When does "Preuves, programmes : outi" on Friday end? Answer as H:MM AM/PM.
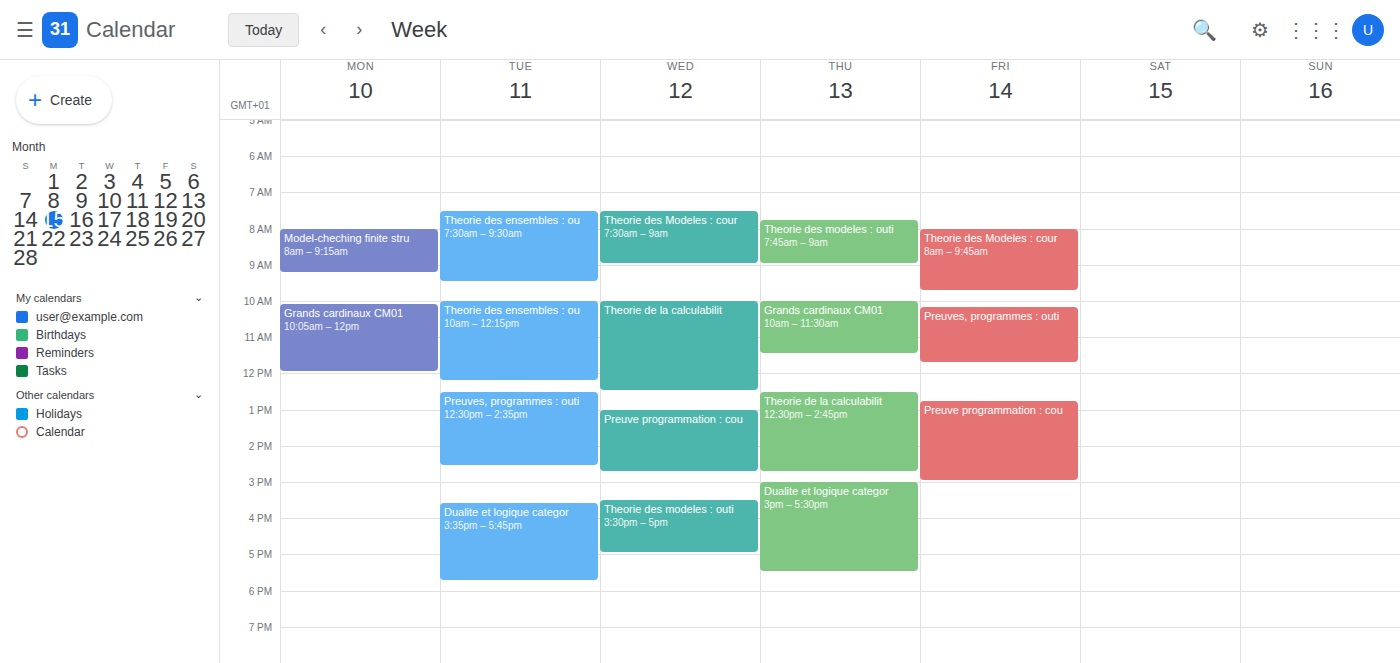
11:45 AM